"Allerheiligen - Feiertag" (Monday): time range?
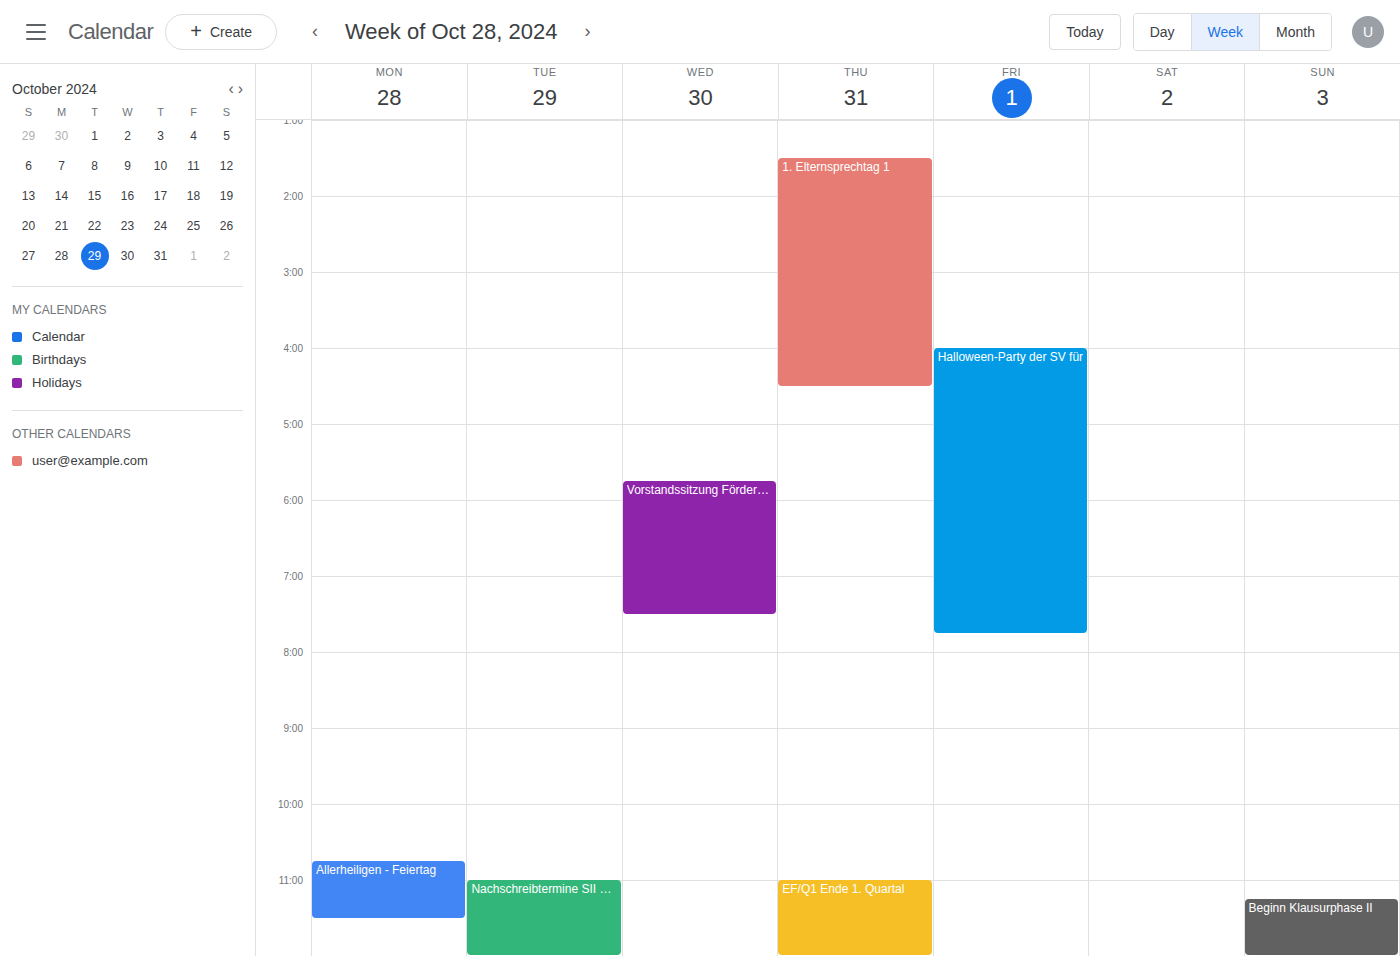
10:45 PM to 11:30 PM